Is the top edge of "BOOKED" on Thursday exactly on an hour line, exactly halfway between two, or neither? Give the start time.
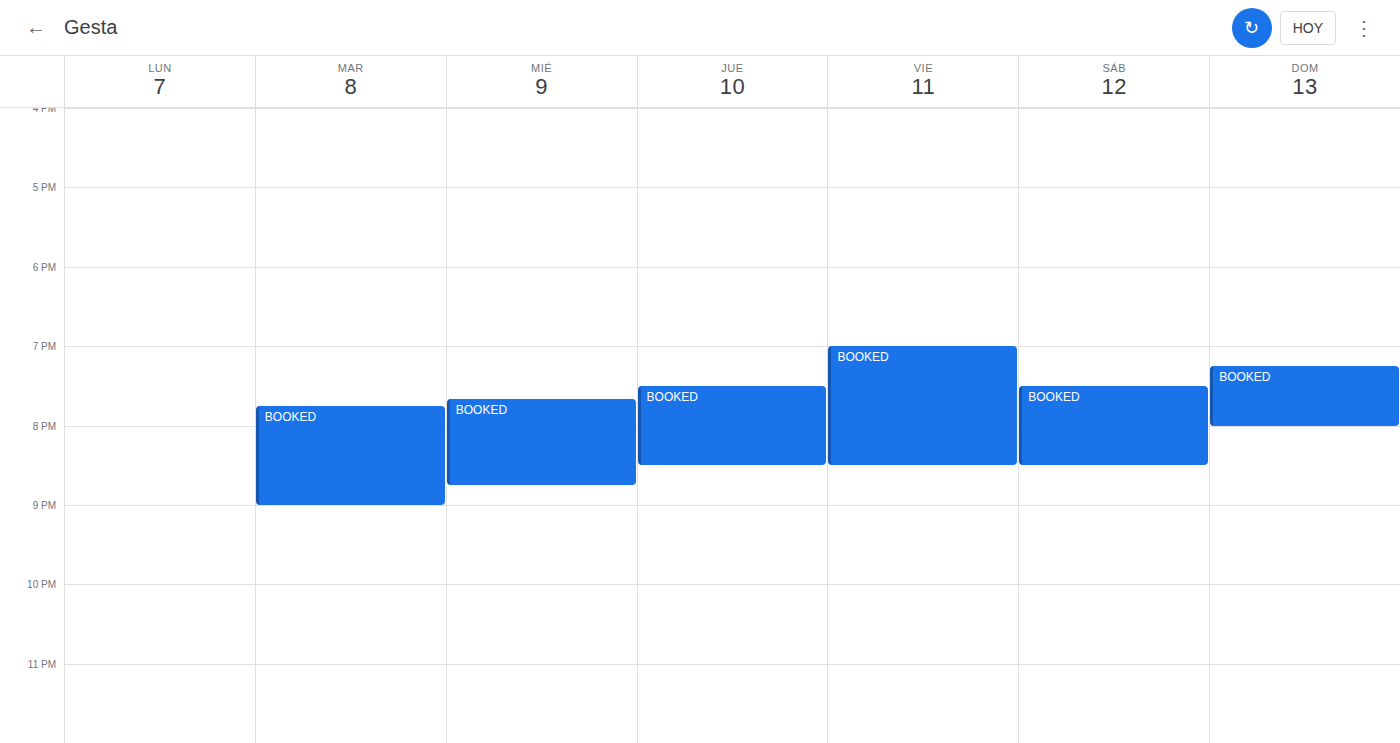
7:30 PM -- halfway between the 7 PM and 8 PM lines.